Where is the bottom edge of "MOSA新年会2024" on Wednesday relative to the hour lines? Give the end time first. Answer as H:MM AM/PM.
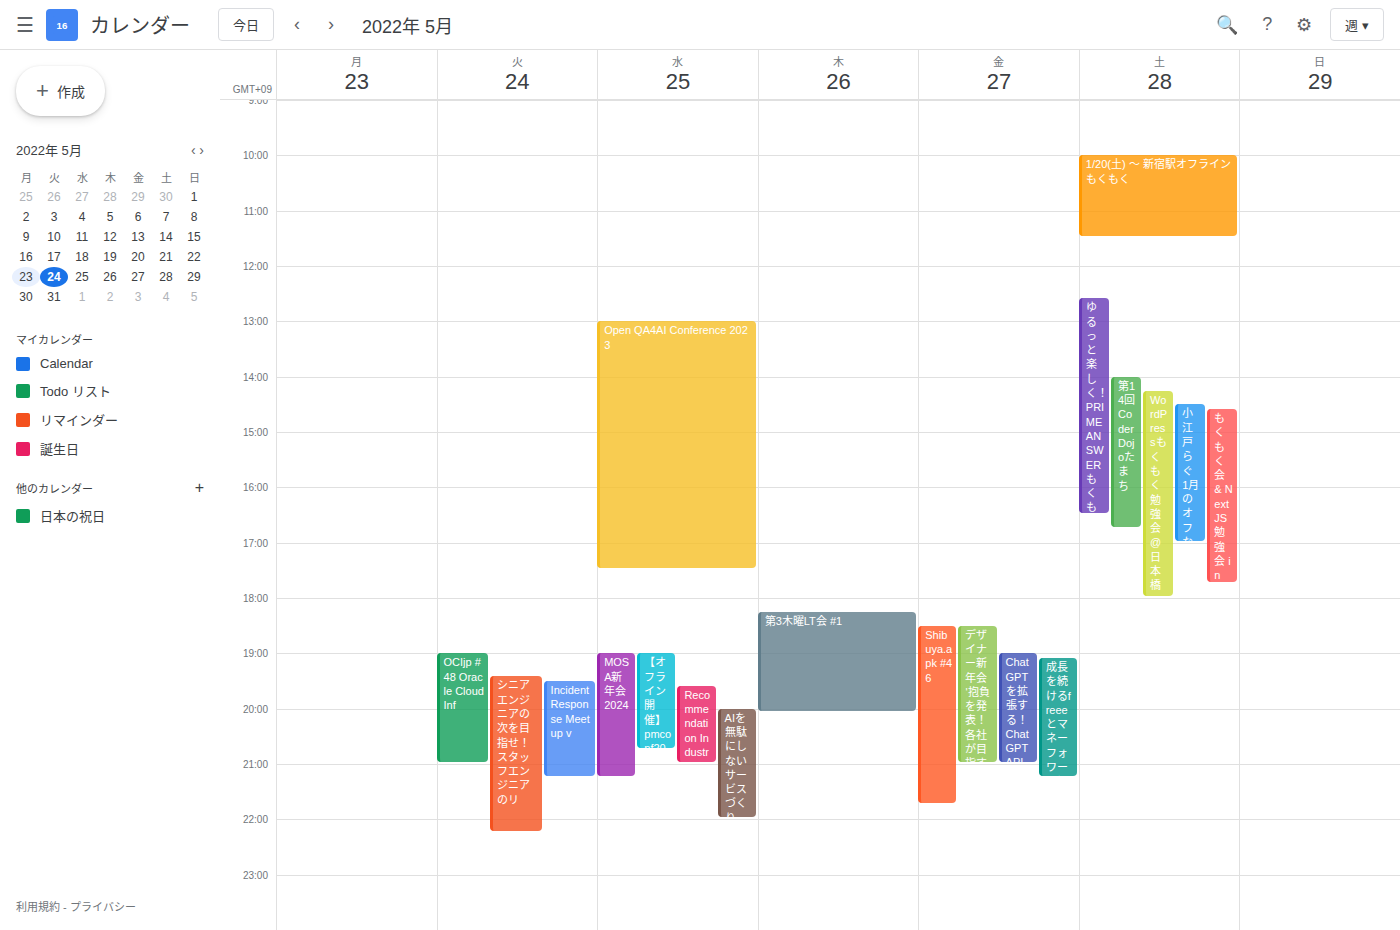
9:15 PM -- neither: a quarter of the way from the 9 PM line to the 10 PM line.